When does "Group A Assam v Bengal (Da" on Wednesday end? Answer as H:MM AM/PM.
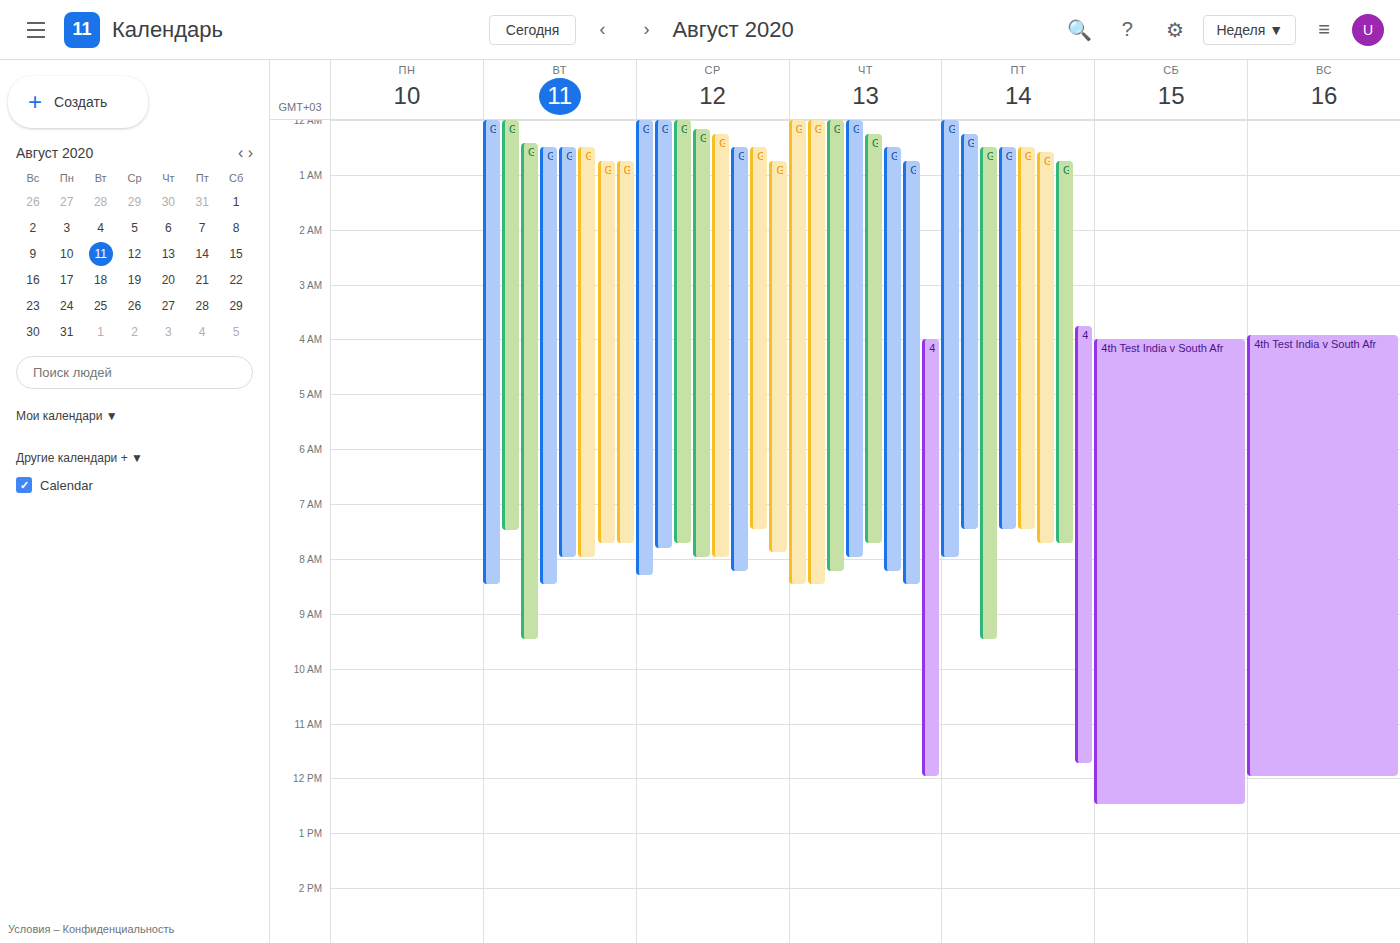
8:20 AM